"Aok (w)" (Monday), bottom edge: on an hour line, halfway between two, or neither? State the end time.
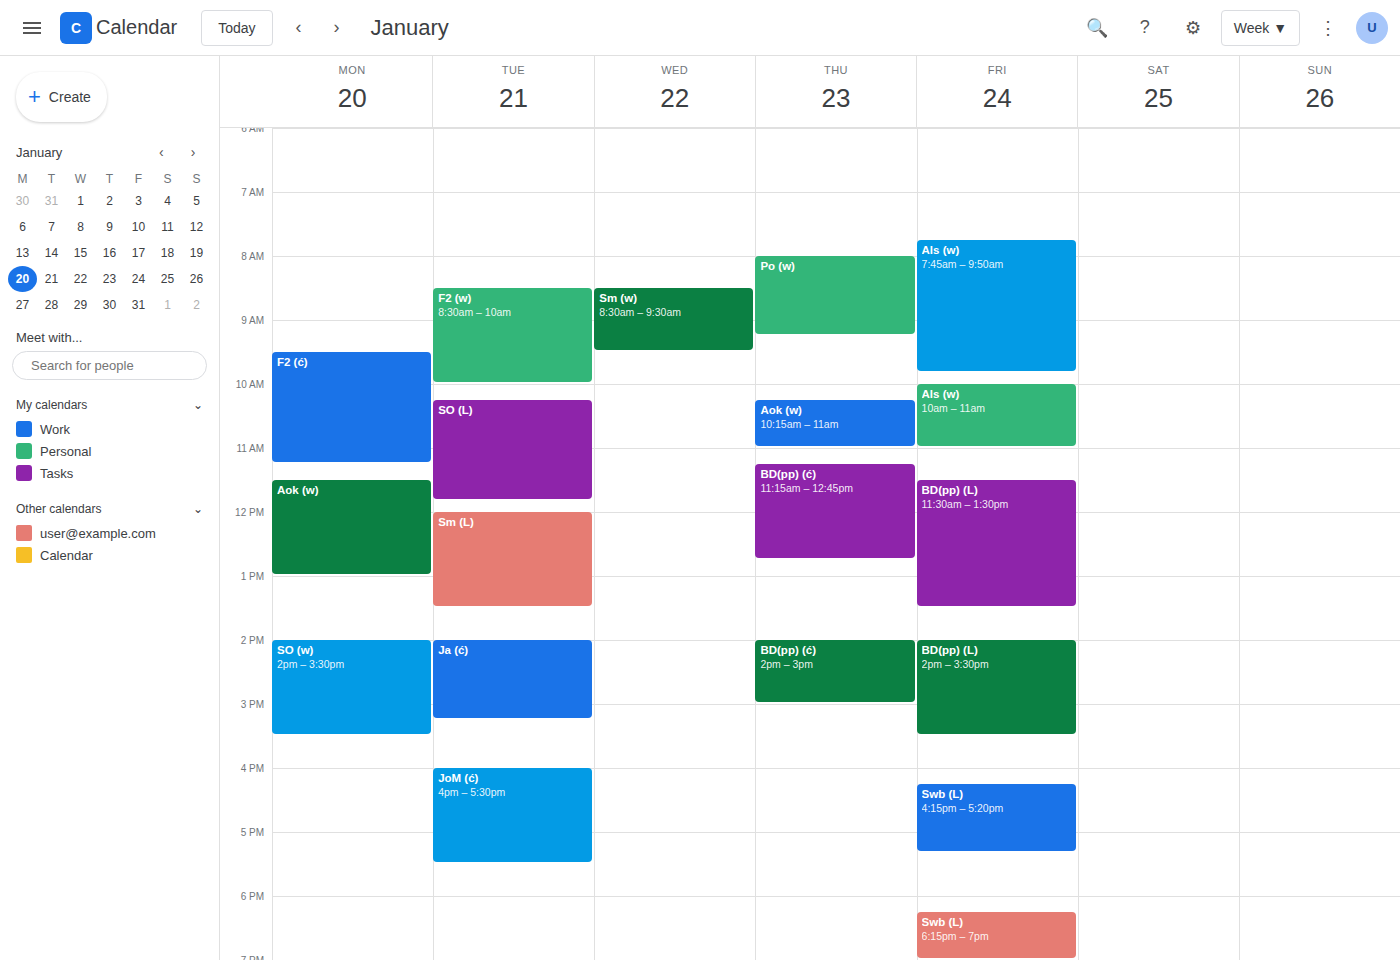
1:00 PM -- exactly on the 1 PM line.